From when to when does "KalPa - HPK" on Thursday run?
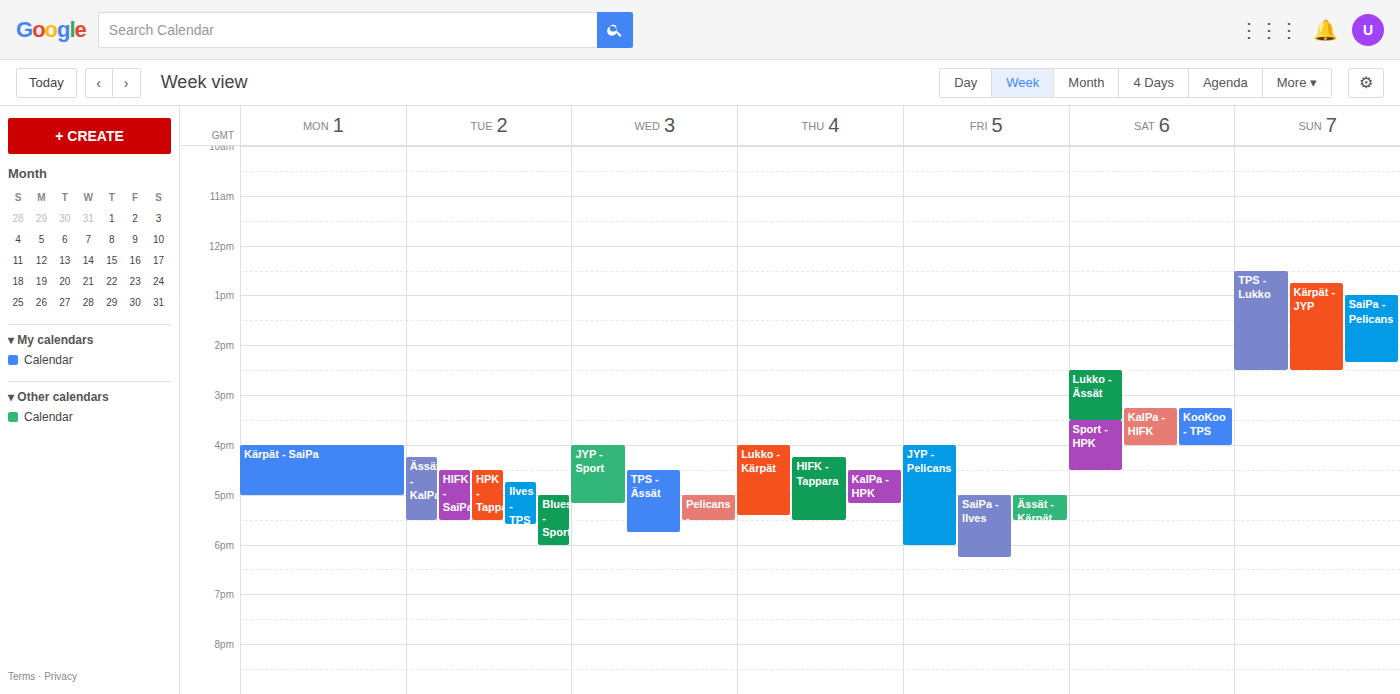
4:30 PM to 5:10 PM